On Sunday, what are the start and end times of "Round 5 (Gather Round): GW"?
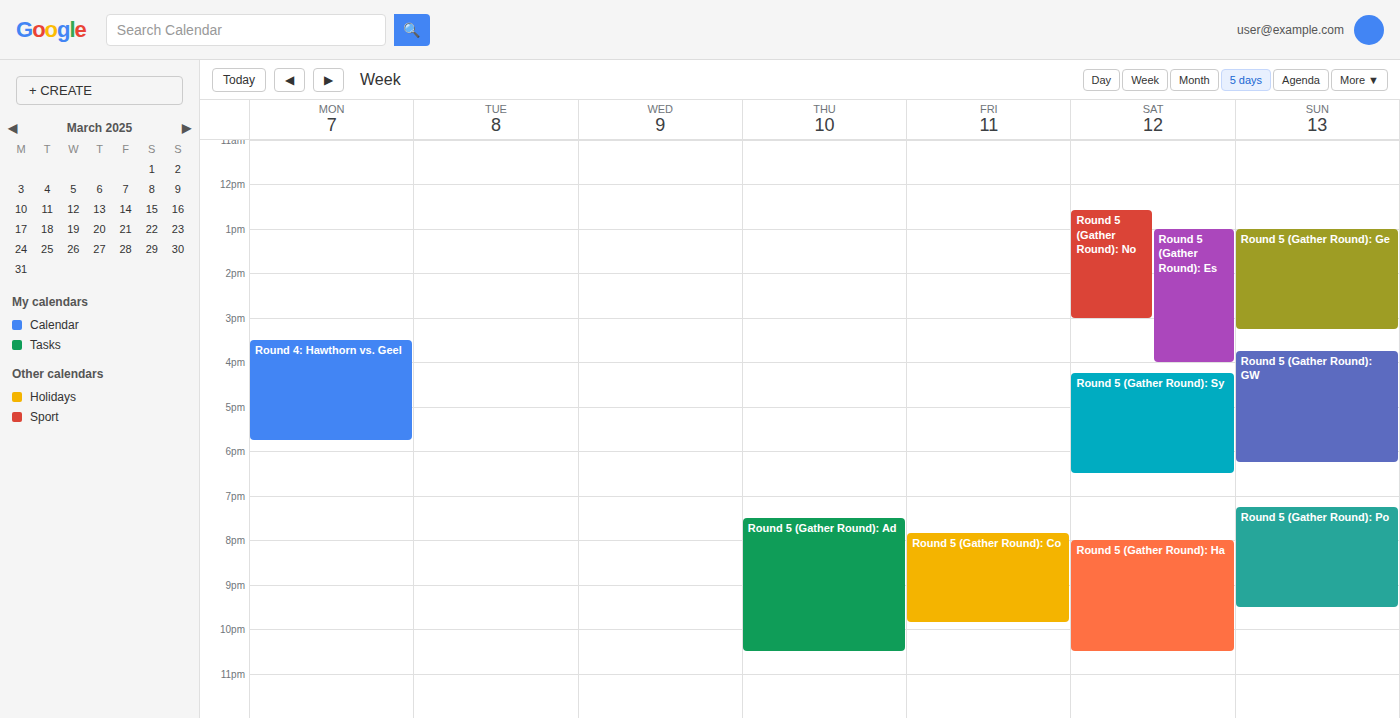
3:45 PM to 6:15 PM